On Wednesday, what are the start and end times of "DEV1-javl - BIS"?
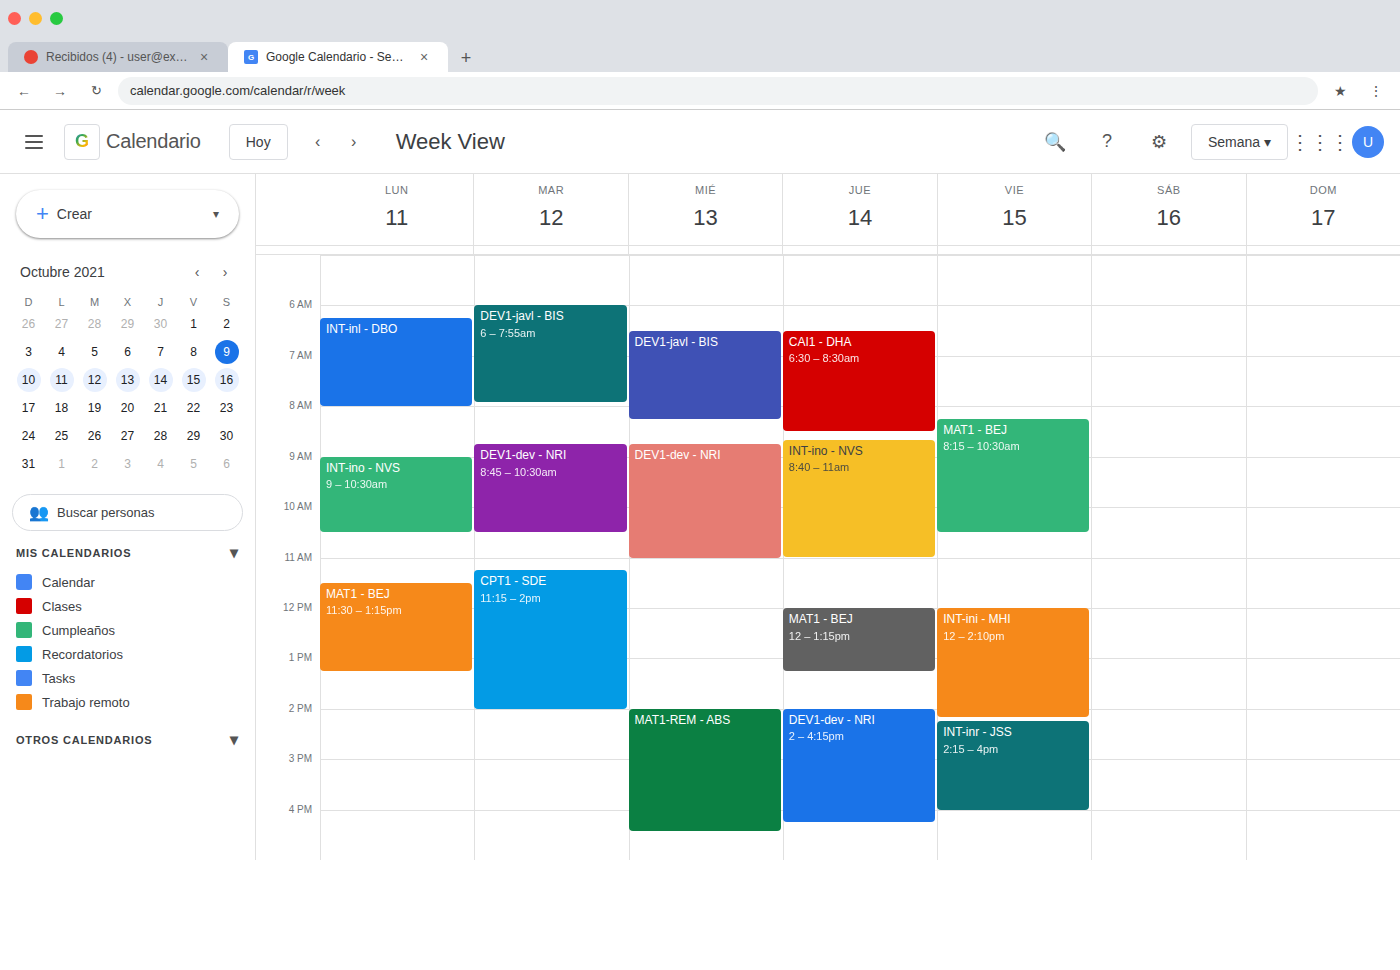
06:30 to 08:15